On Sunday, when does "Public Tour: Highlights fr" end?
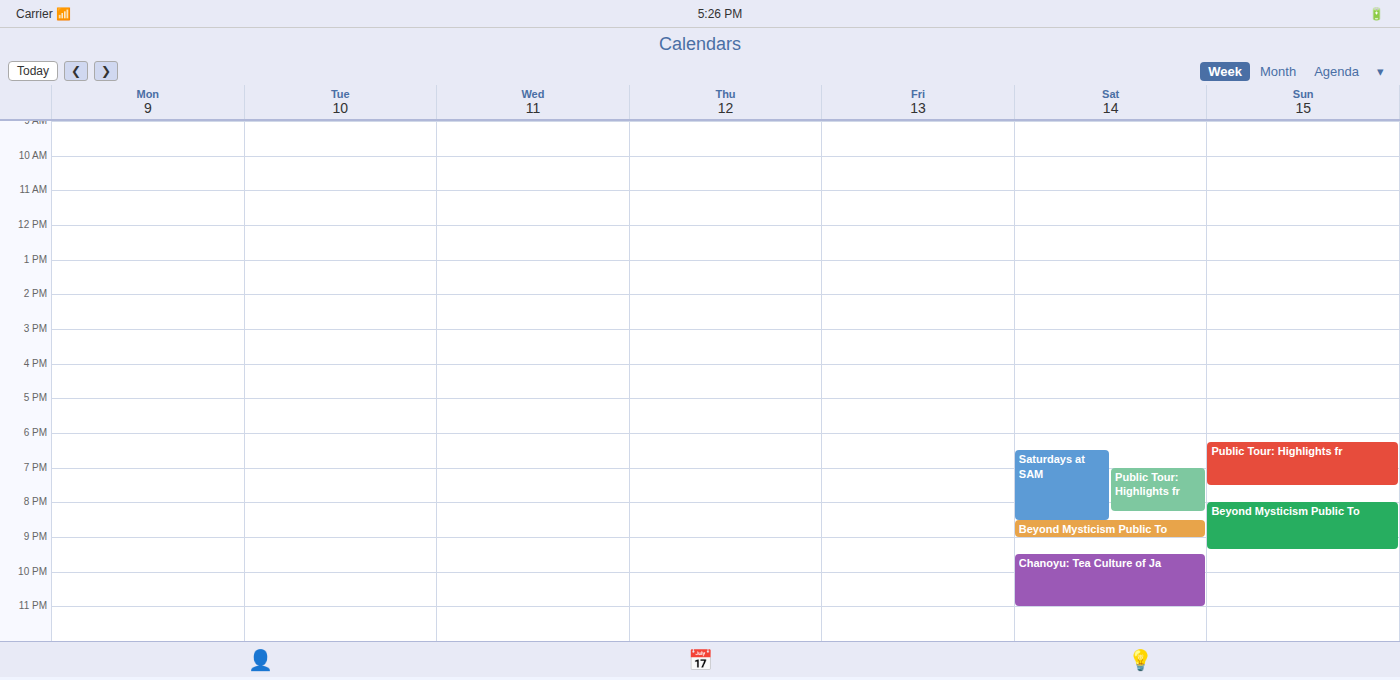
7:30 PM